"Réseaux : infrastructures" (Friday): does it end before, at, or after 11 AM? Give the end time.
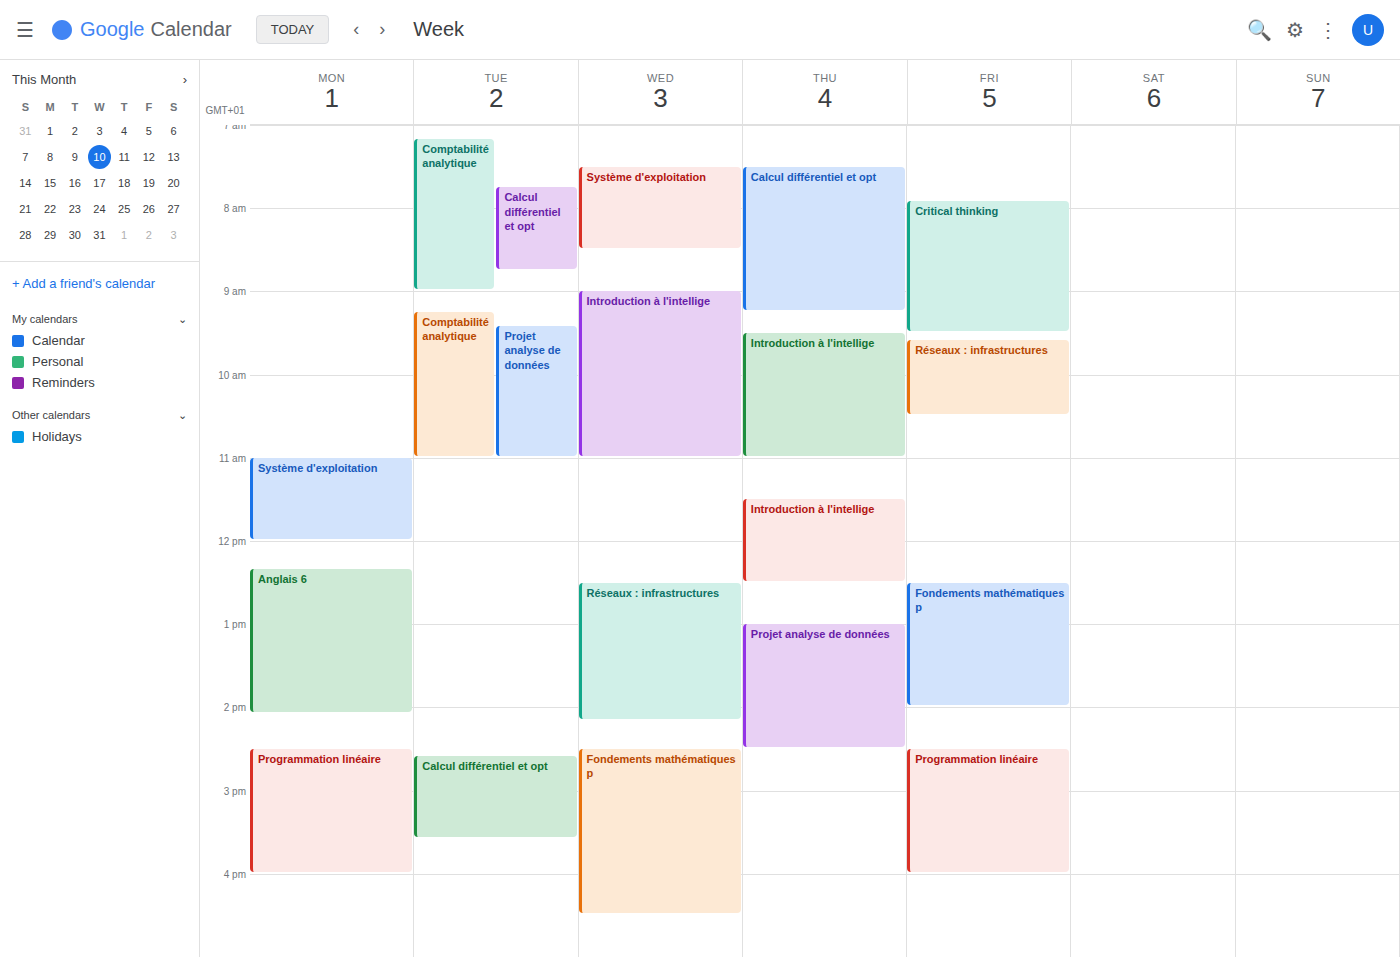
10:30 AM -- before 11 AM, 30 minutes above the 11 AM line.